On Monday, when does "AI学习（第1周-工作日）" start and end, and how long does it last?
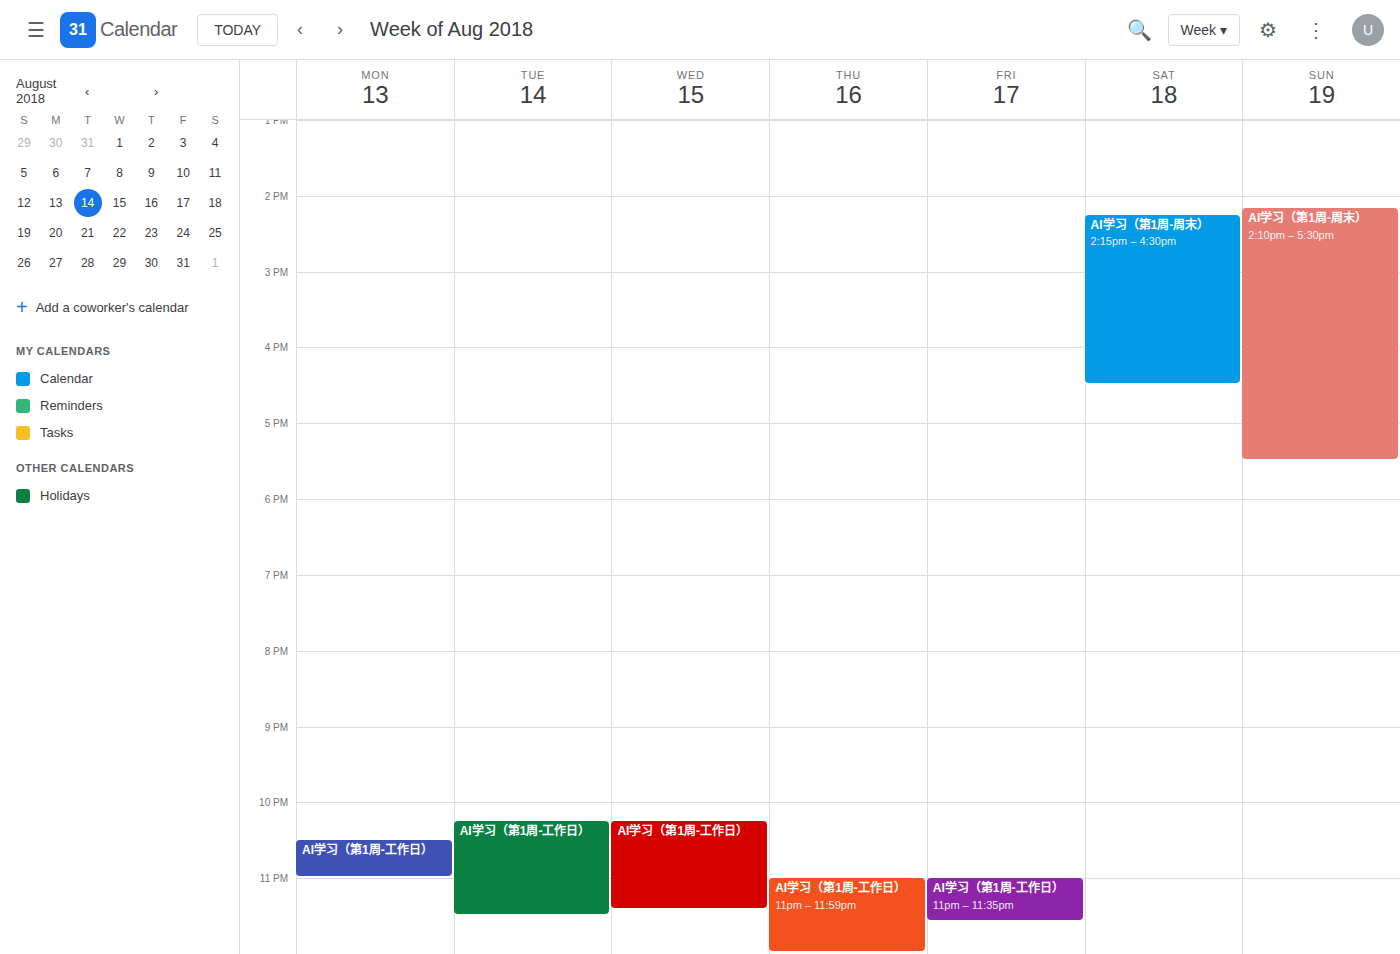
22:30 to 23:00, 30 minutes